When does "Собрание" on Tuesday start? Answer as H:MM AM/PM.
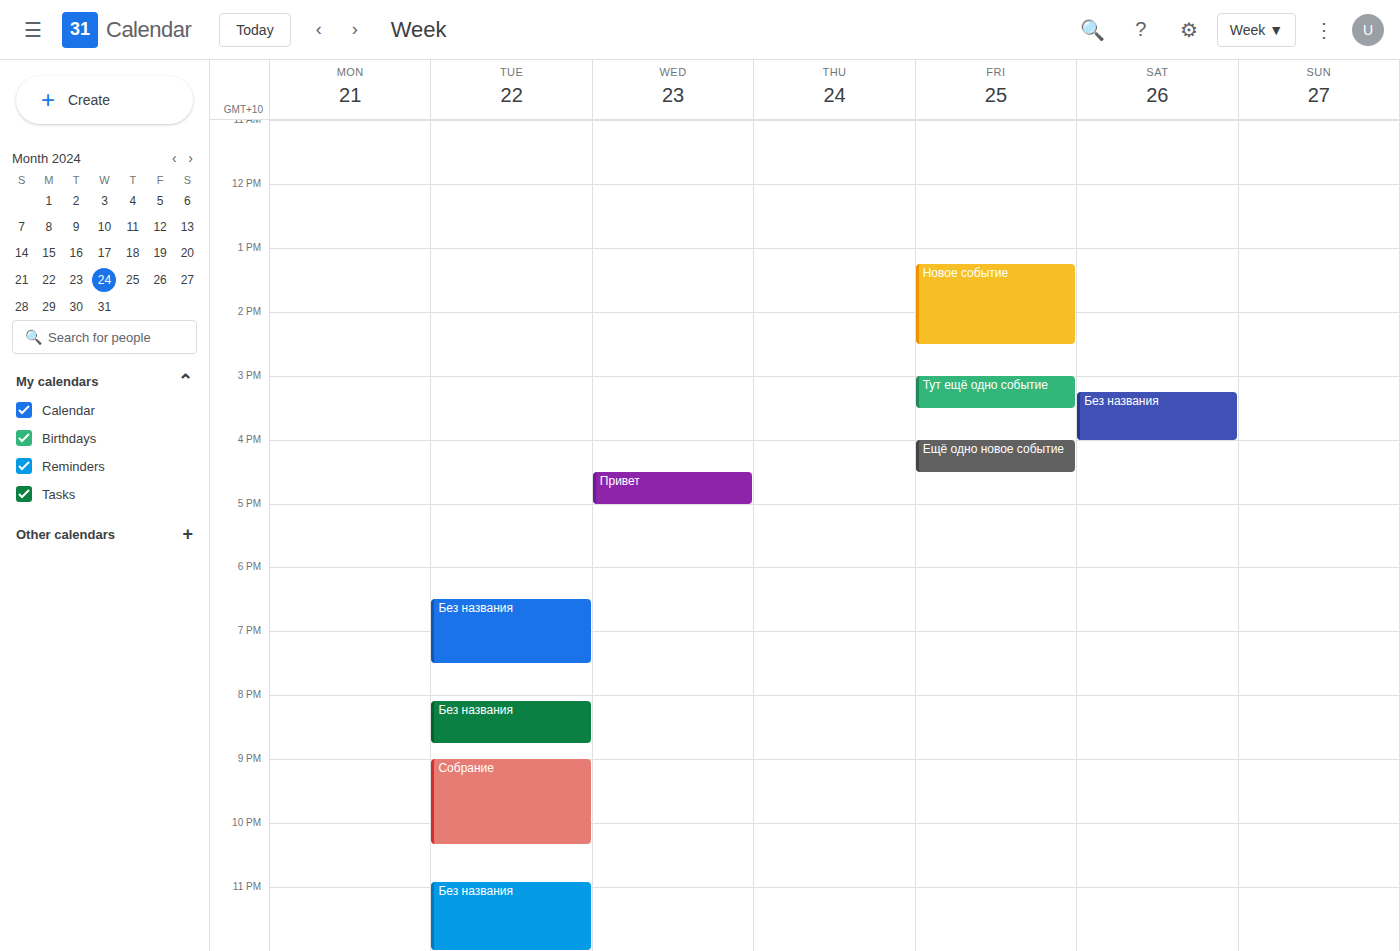
9:00 PM